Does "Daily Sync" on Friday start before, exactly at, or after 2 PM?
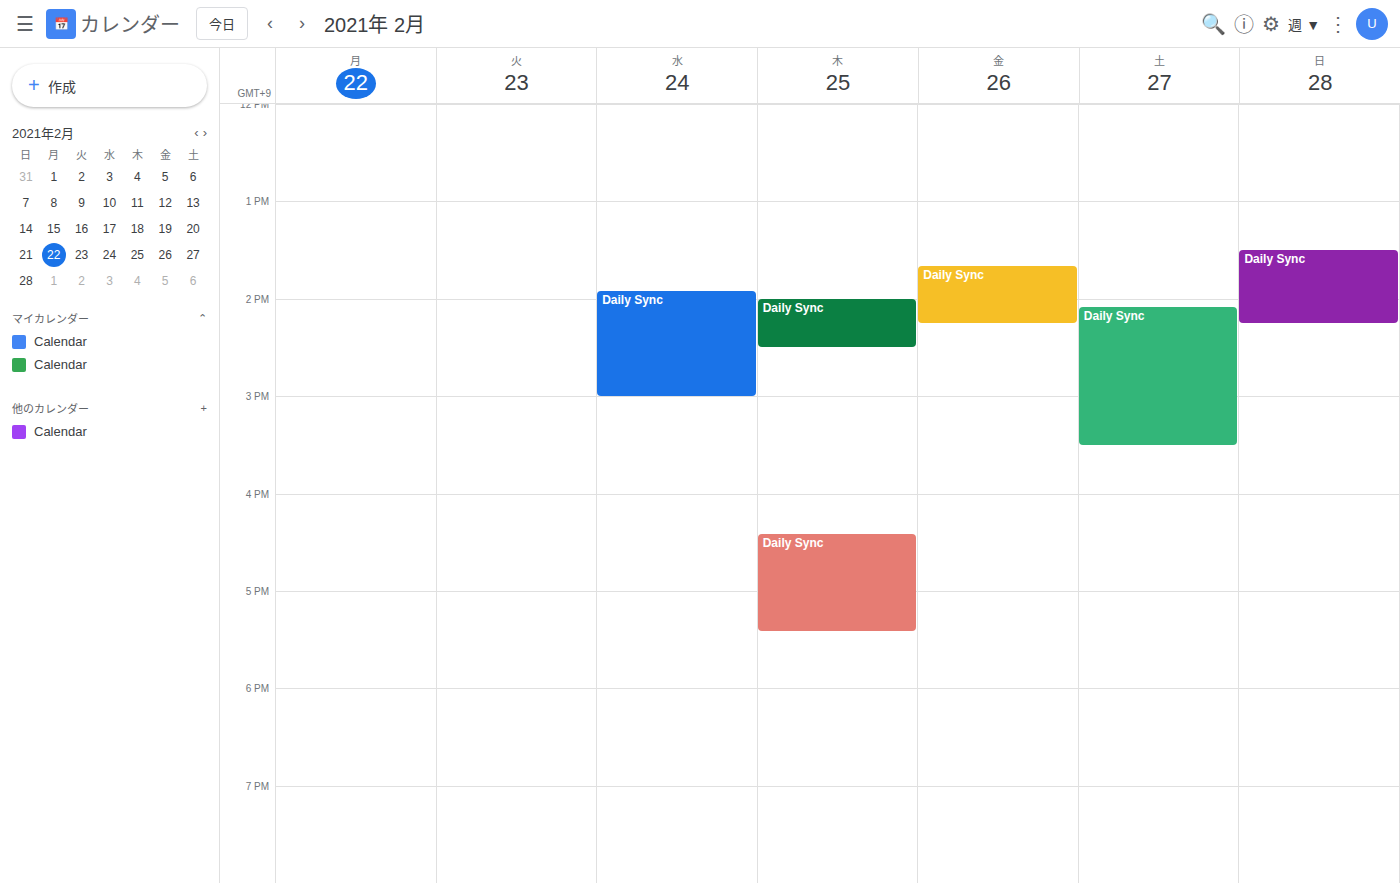
1:40 PM -- before 2 PM, 20 minutes above the 2 PM line.